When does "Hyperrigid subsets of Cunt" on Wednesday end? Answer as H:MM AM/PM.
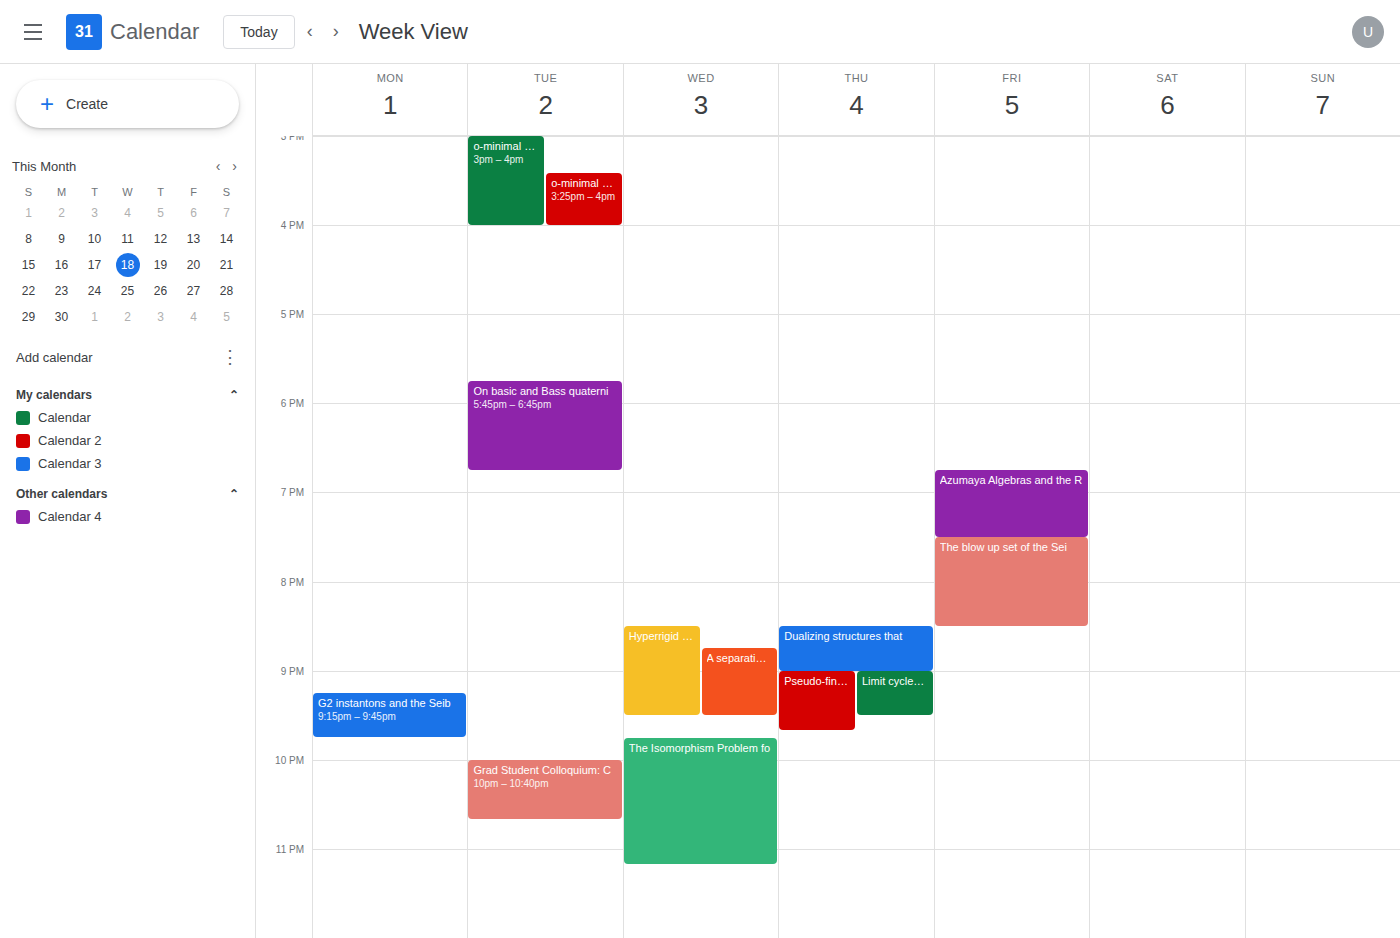
9:30 PM